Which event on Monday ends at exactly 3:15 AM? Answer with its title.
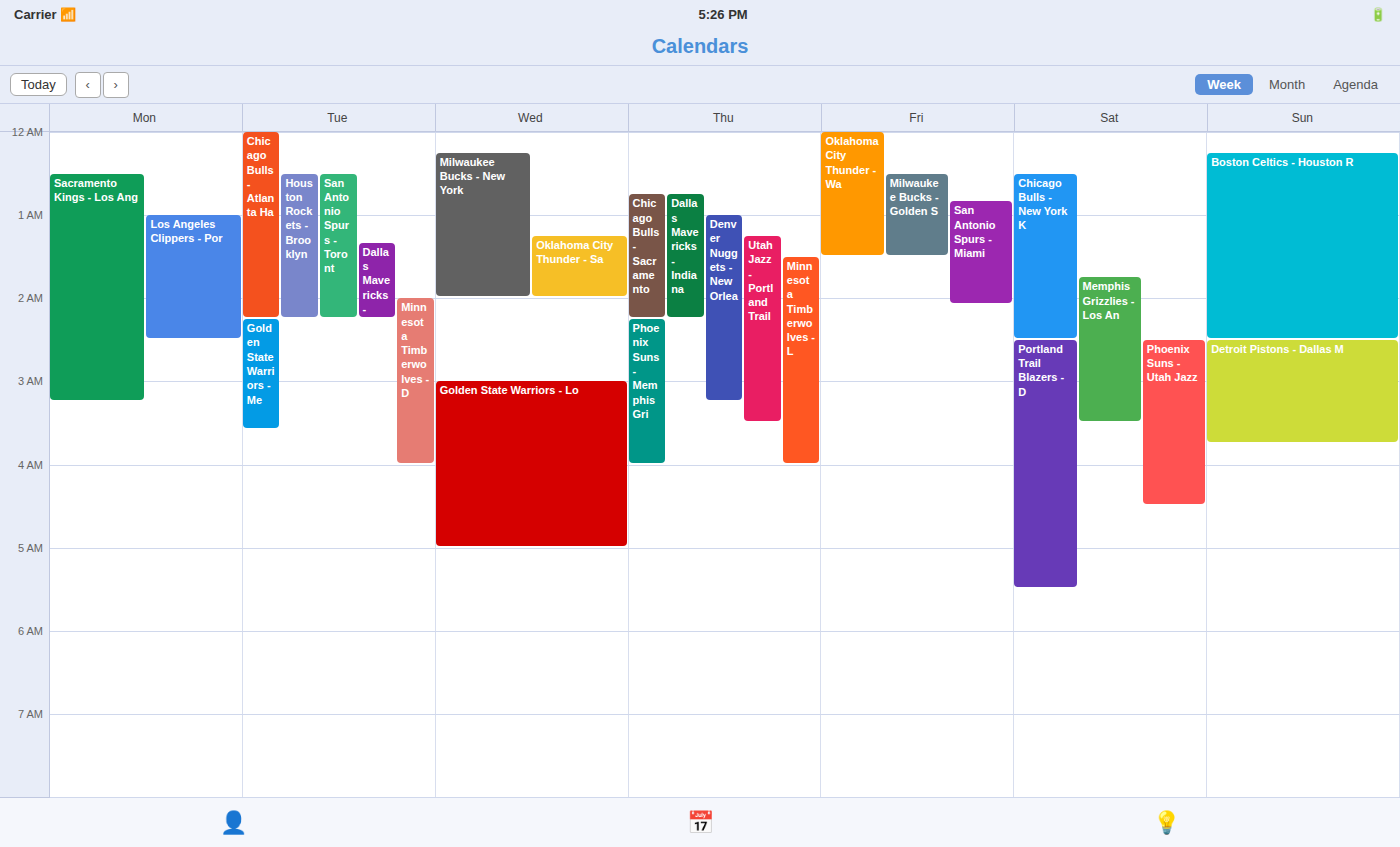
"Sacramento Kings - Los Ang"